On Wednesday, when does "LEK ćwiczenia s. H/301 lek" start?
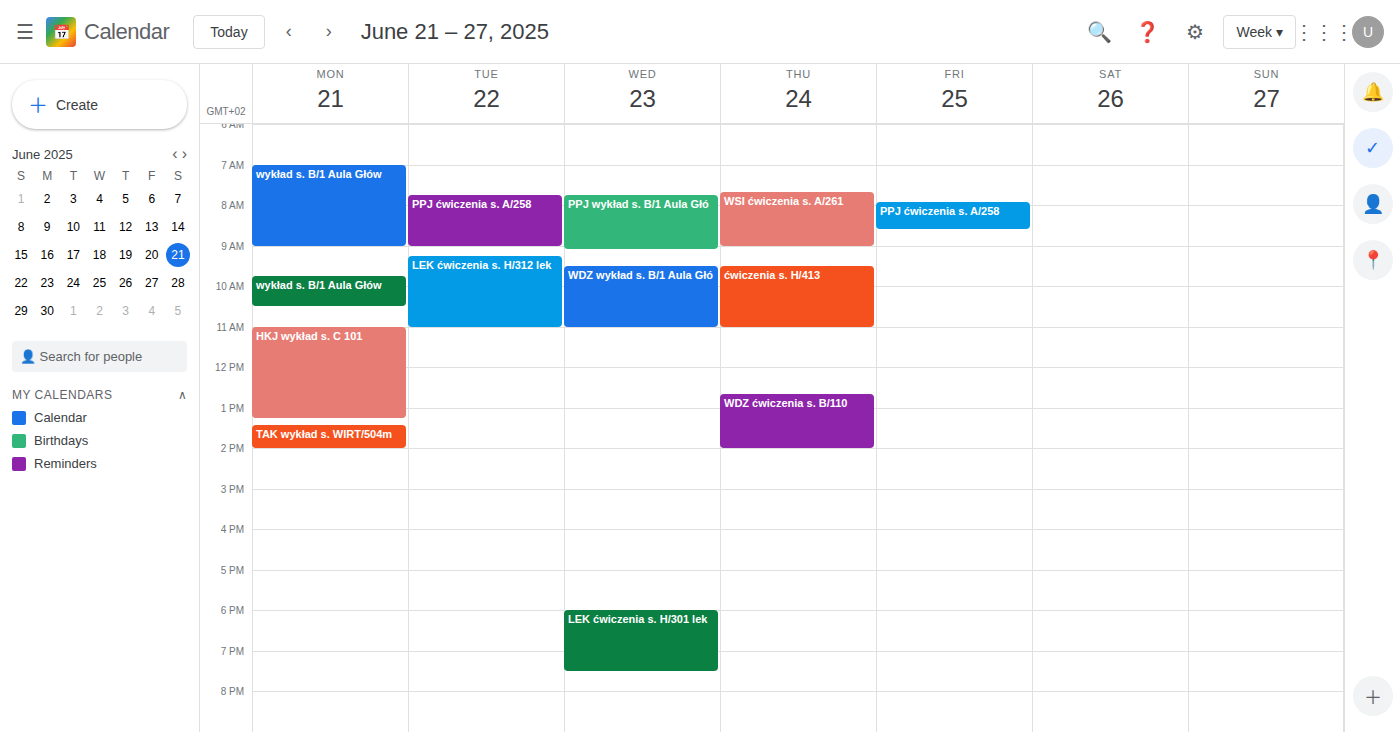
6:00 PM